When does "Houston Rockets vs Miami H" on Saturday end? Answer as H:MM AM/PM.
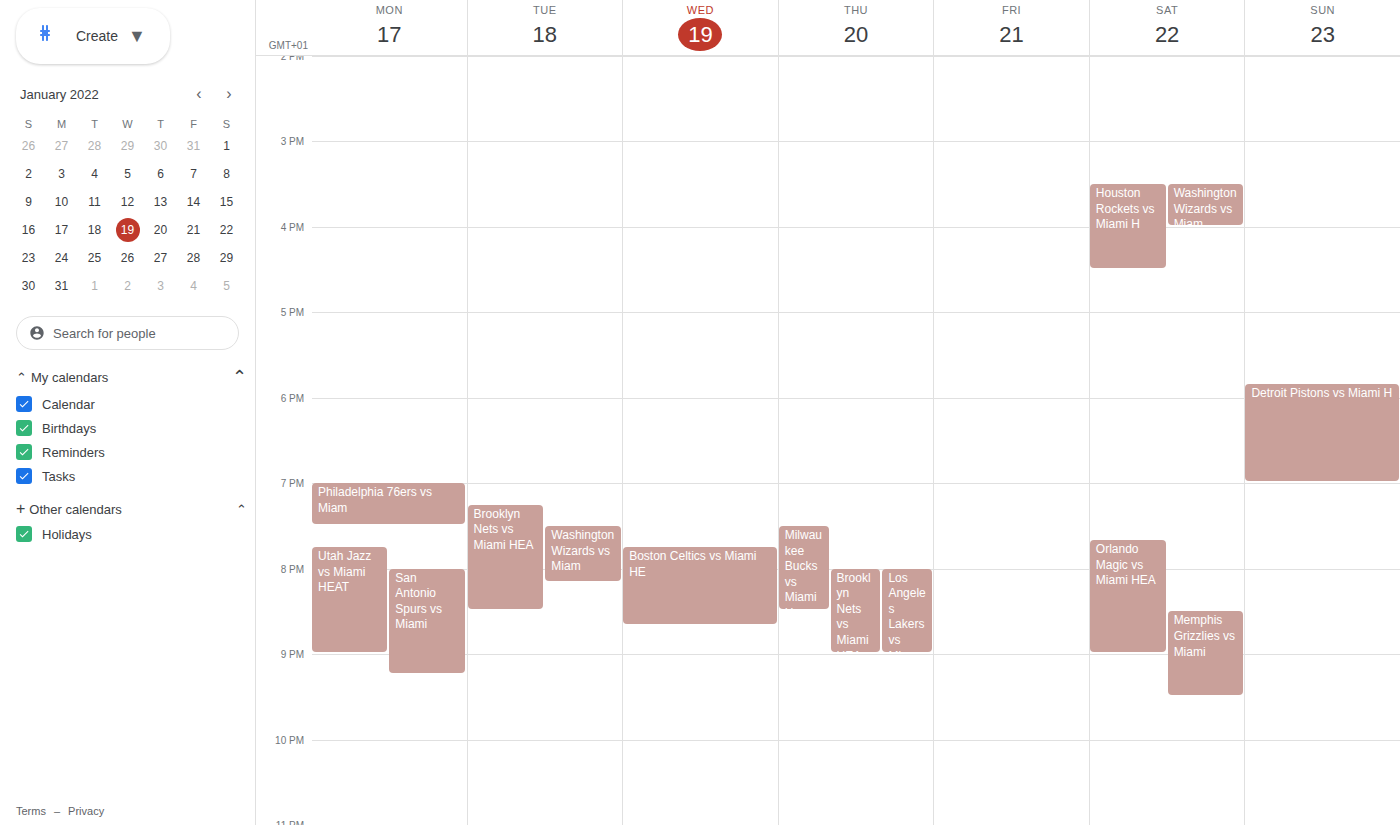
4:30 PM